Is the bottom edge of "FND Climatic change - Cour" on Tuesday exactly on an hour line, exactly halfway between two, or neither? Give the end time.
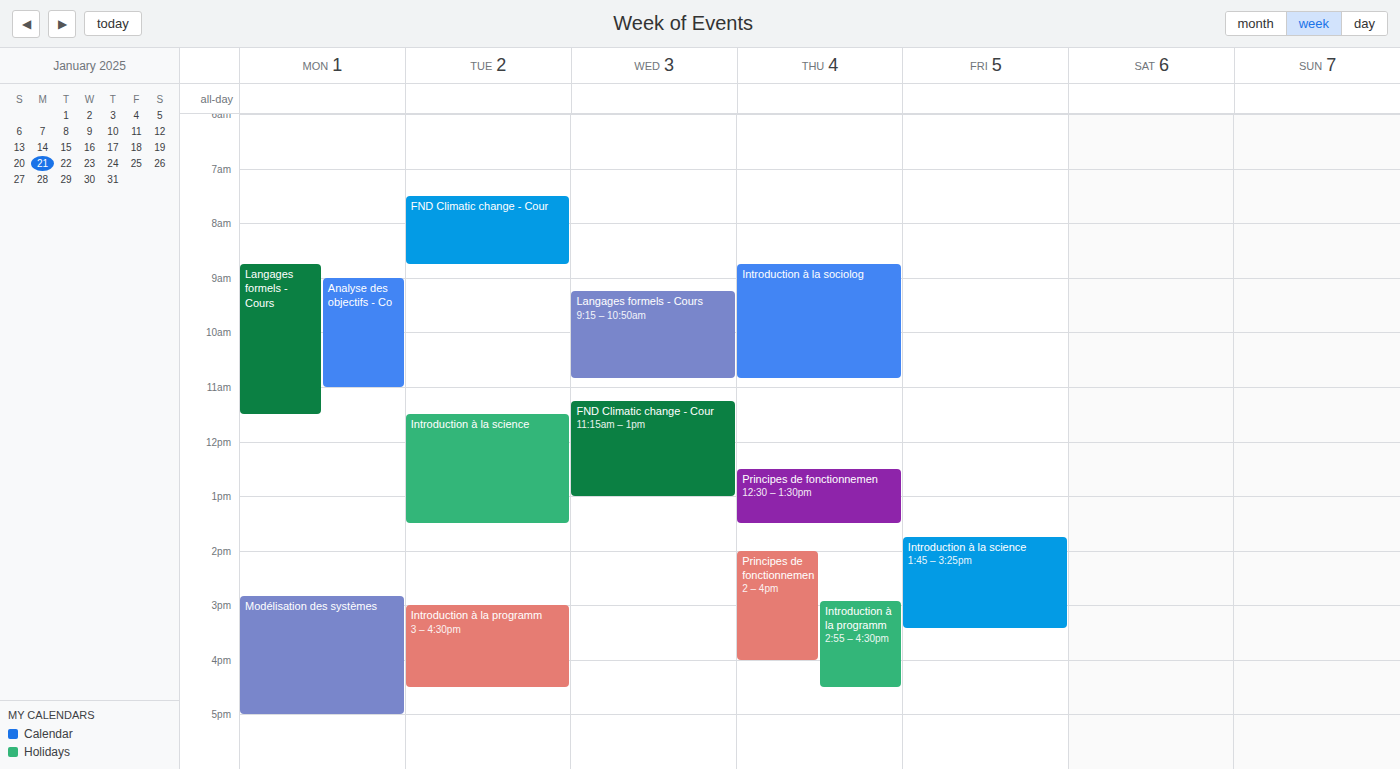
08:45 -- neither: three quarters of the way from the 08:00 line to the 09:00 line.